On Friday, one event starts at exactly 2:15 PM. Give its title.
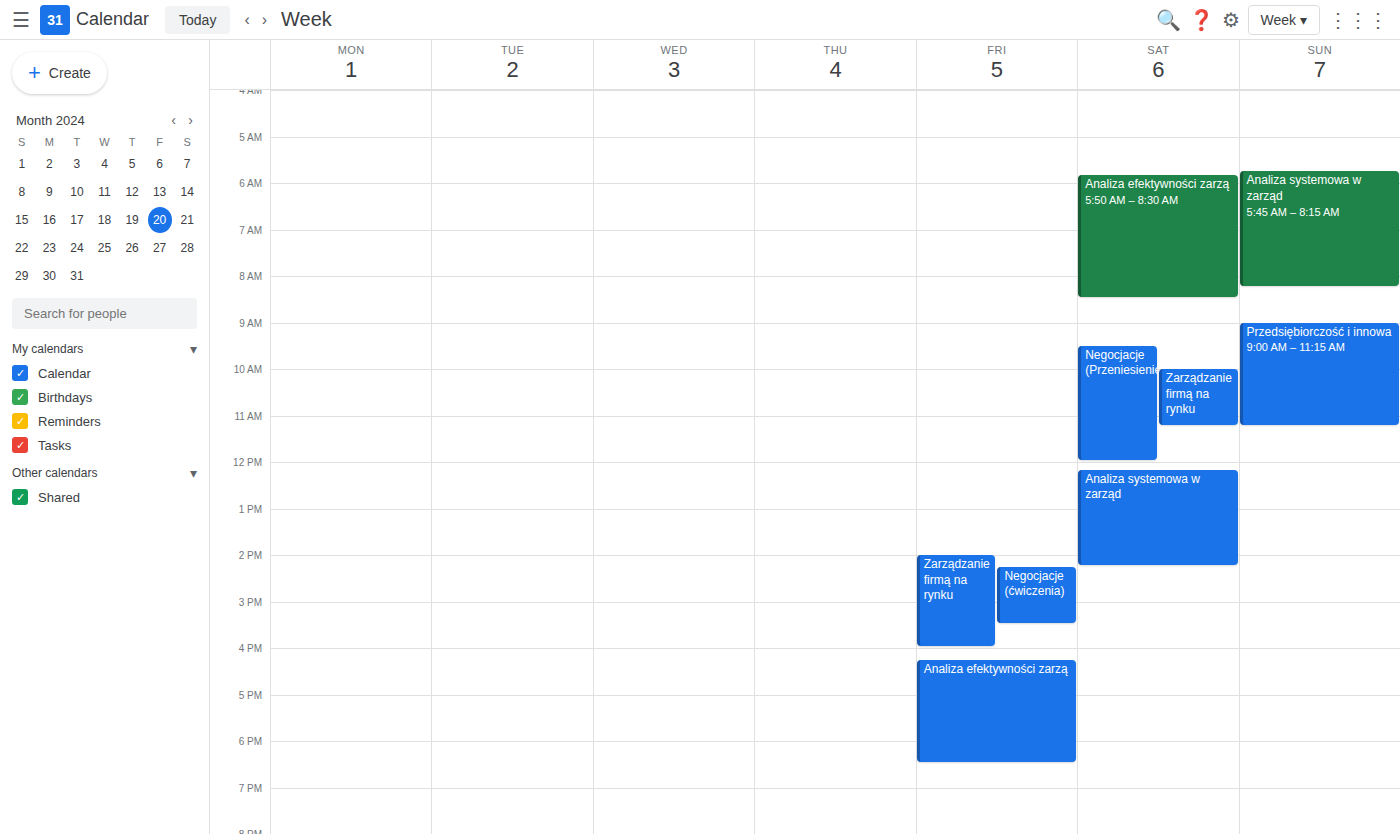
"Negocjacje (ćwiczenia)"